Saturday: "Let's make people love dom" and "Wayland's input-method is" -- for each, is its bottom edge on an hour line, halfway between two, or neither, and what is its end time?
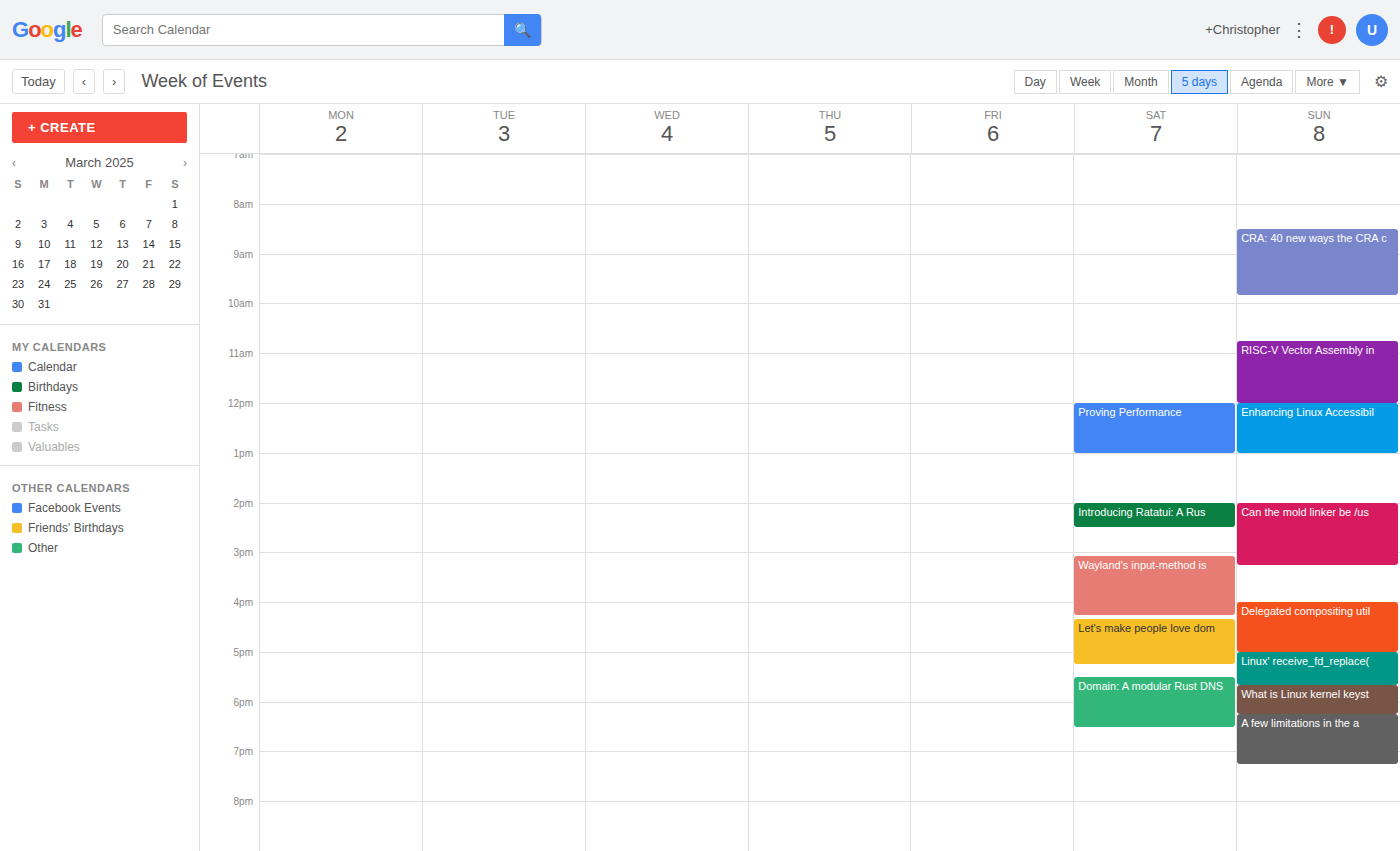
"Let's make people love dom": 5:15 PM, neither: a quarter of the way from the 5 PM line to the 6 PM line. "Wayland's input-method is": 4:15 PM, neither: a quarter of the way from the 4 PM line to the 5 PM line.